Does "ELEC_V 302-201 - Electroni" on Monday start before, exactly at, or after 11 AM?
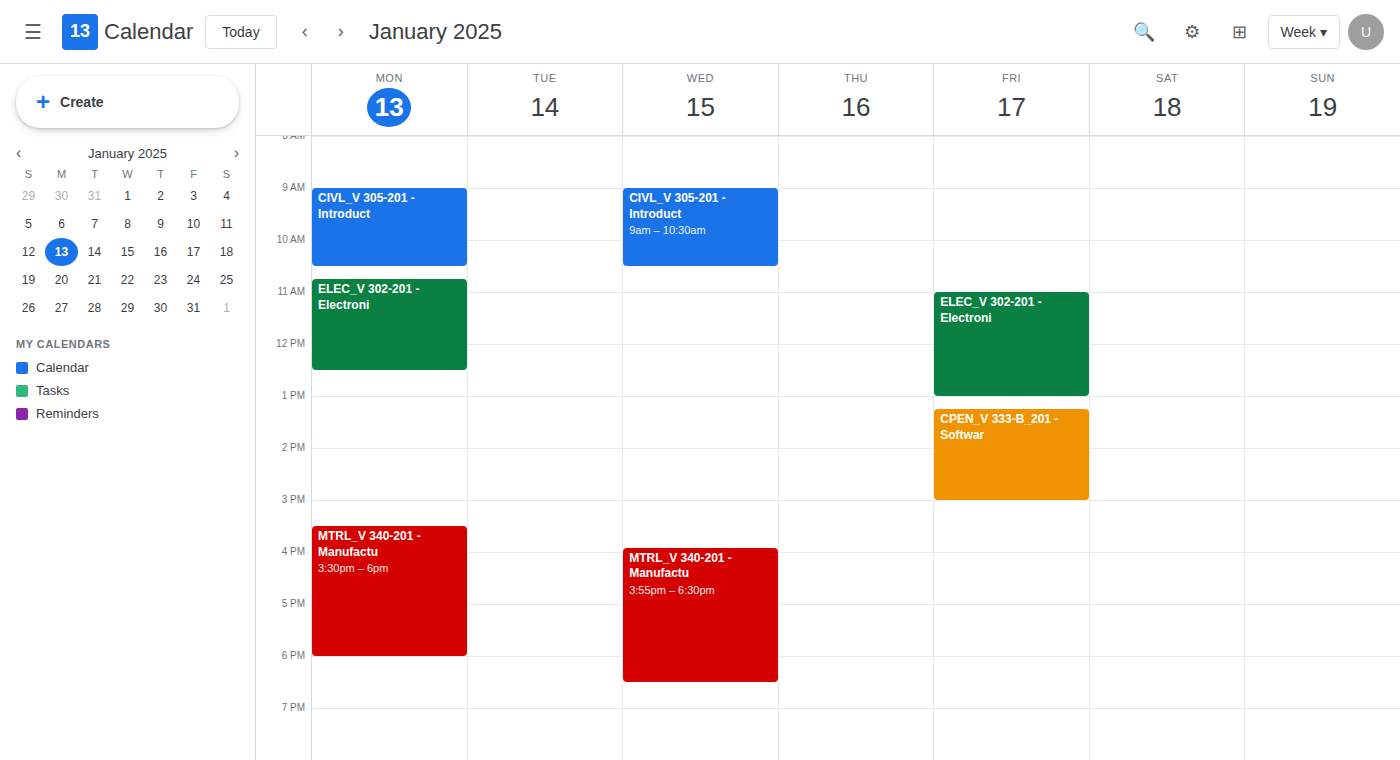
10:45 AM -- before 11 AM, 15 minutes above the 11 AM line.